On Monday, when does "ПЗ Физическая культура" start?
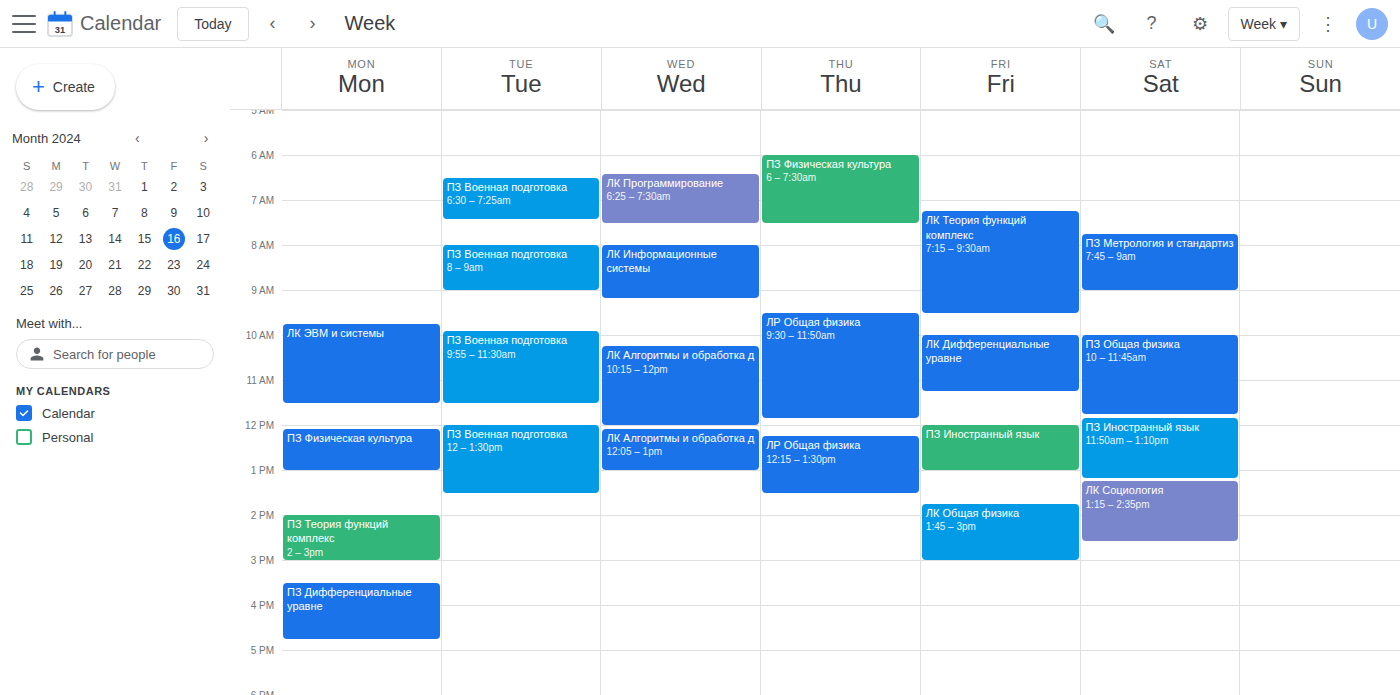
12:05 PM